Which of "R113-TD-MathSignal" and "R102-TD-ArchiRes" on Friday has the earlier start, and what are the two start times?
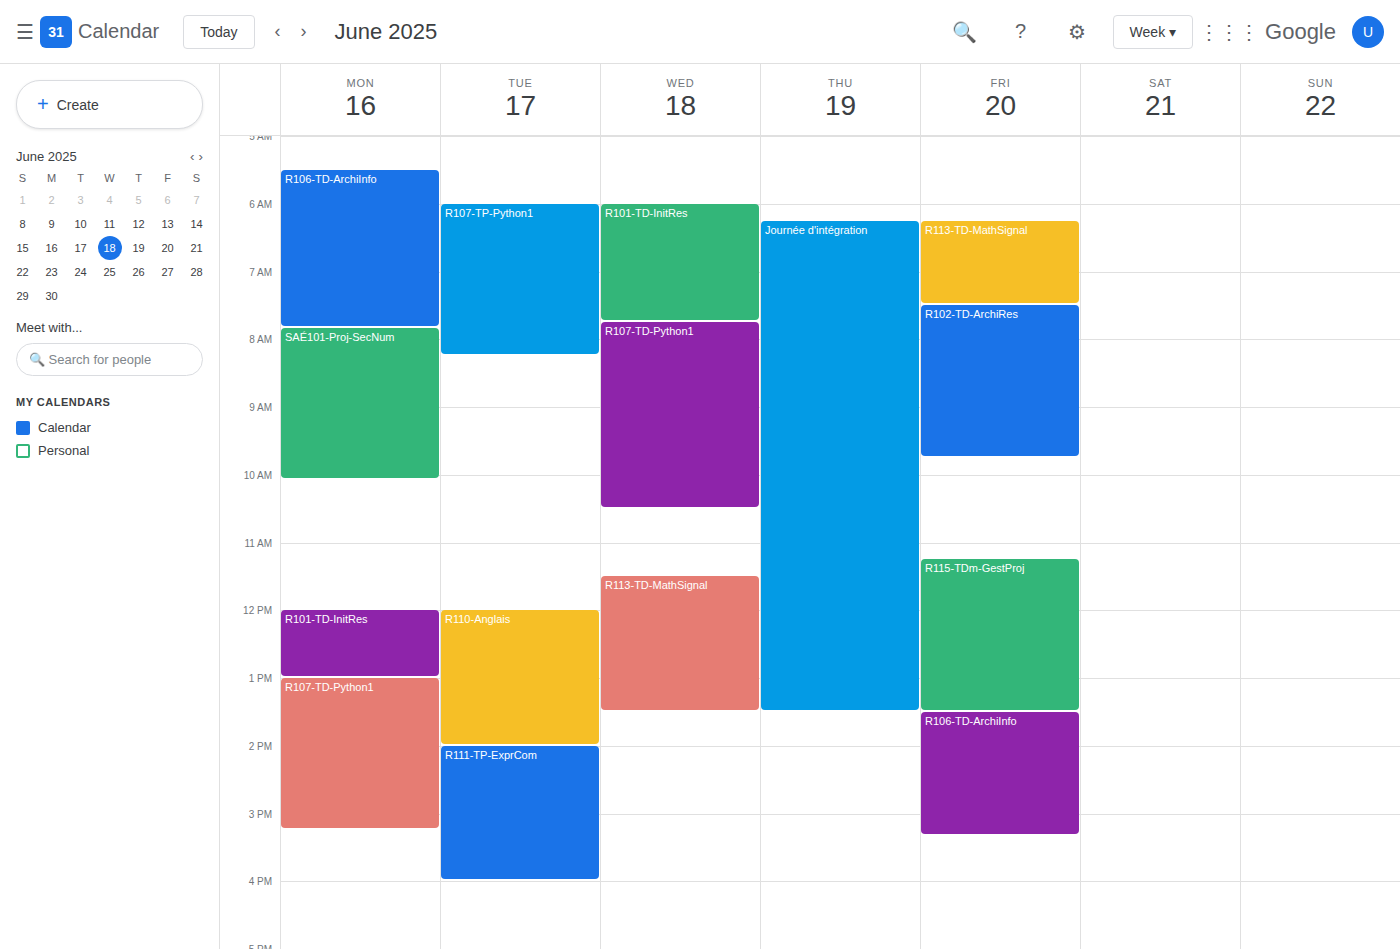
"R113-TD-MathSignal" 6:15 AM; "R102-TD-ArchiRes" 7:30 AM.